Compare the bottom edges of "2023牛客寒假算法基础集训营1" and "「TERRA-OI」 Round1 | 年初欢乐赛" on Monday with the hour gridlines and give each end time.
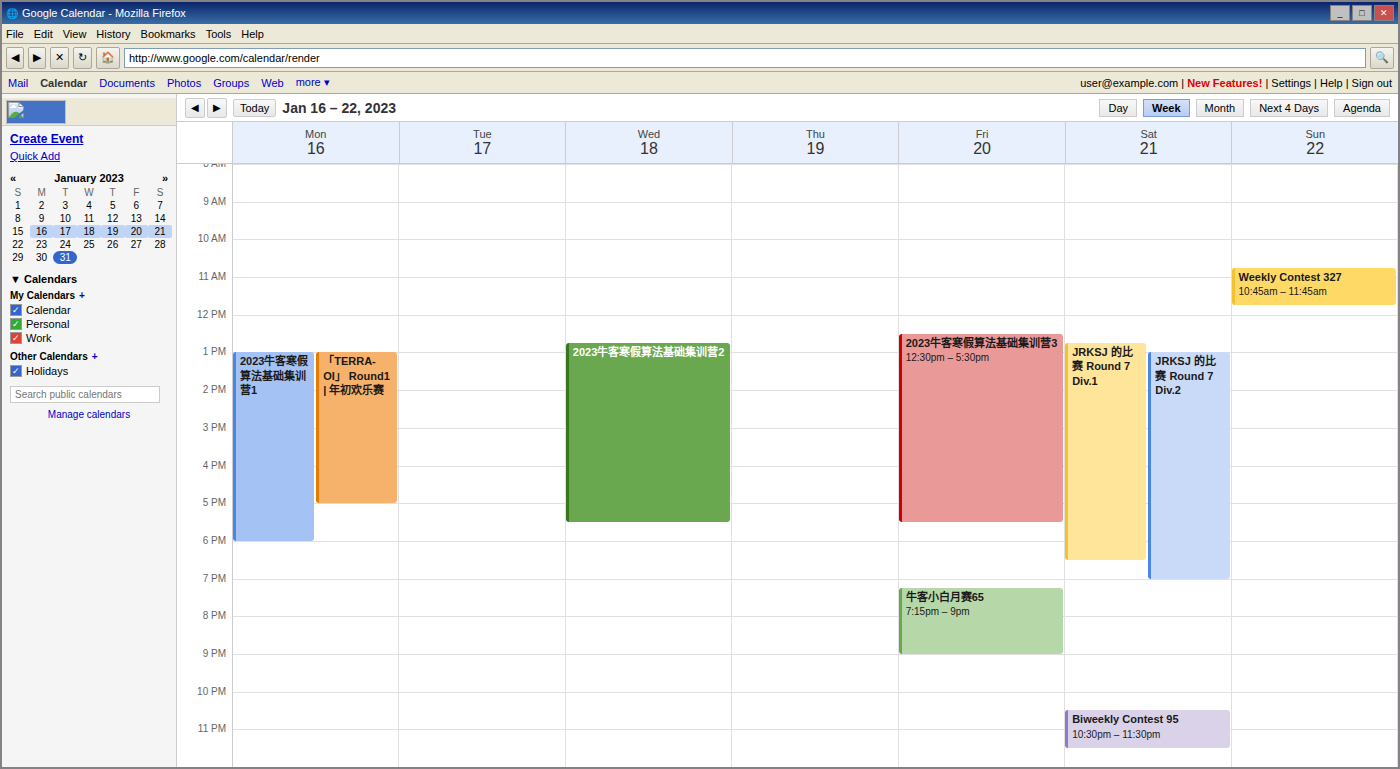
"2023牛客寒假算法基础集训营1": 18:00, exactly on the 18:00 line. "「TERRA-OI」 Round1 | 年初欢乐赛": 17:00, exactly on the 17:00 line.